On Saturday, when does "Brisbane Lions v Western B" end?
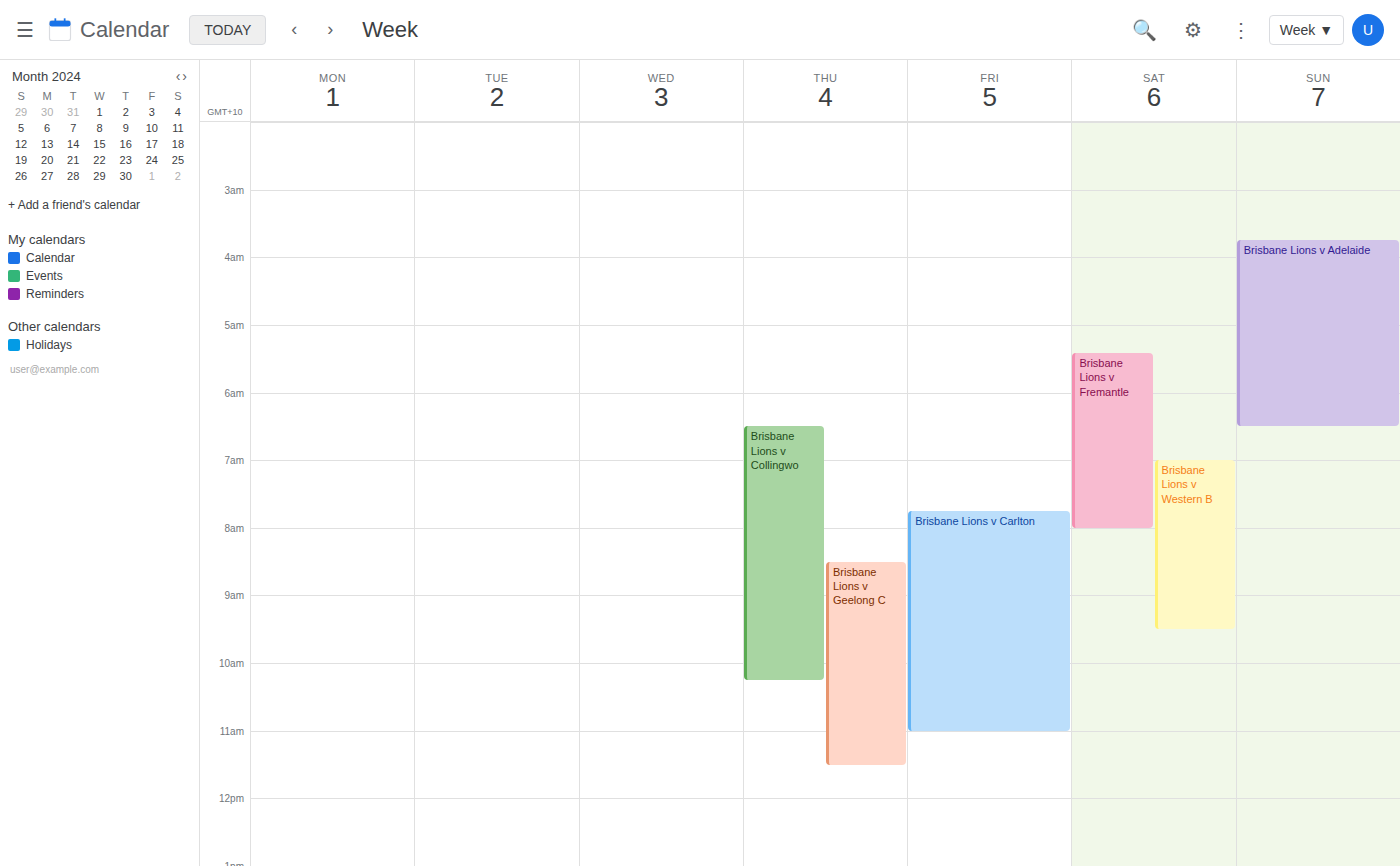
09:30